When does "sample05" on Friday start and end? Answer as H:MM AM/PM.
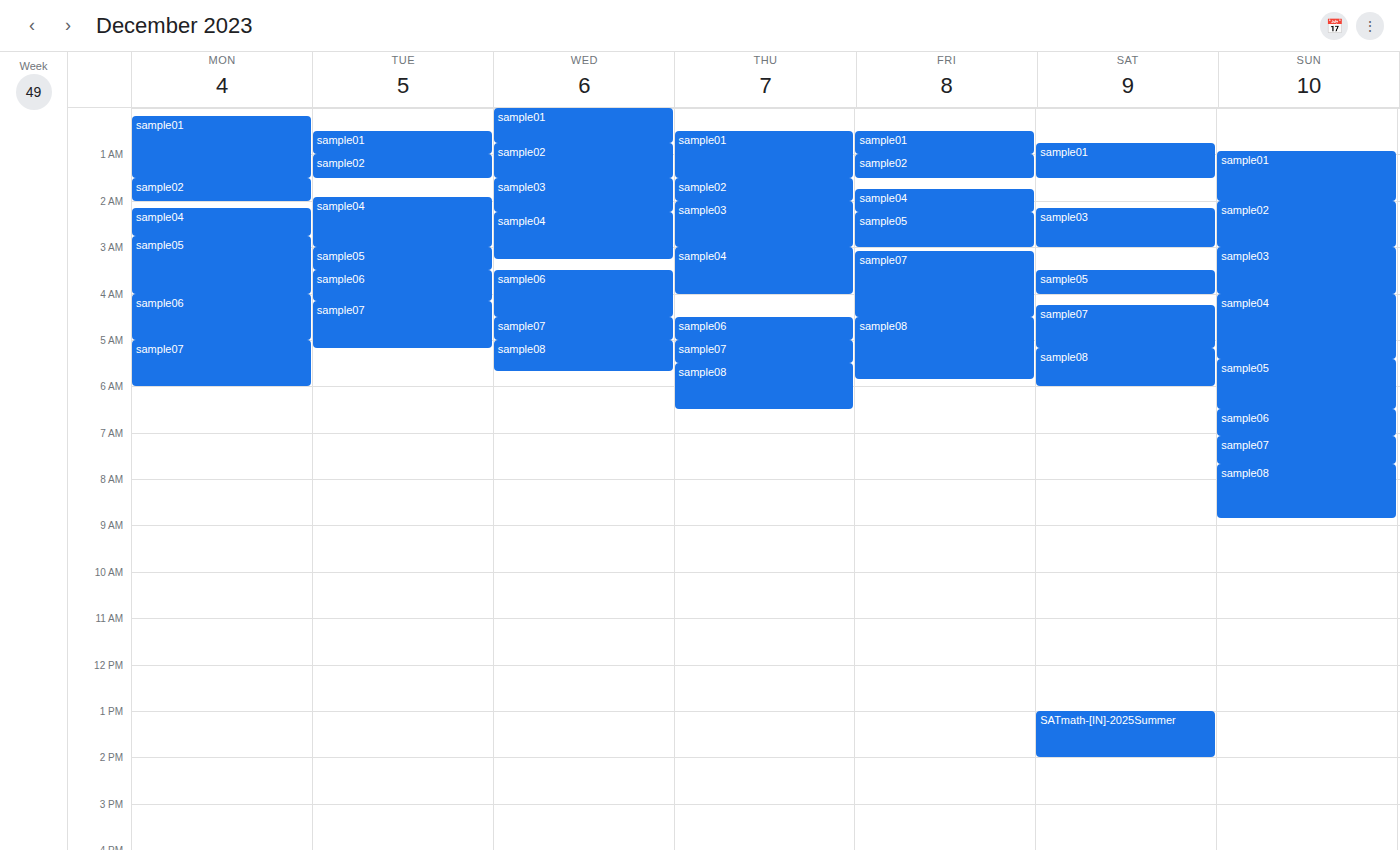
2:15 AM to 3:00 AM